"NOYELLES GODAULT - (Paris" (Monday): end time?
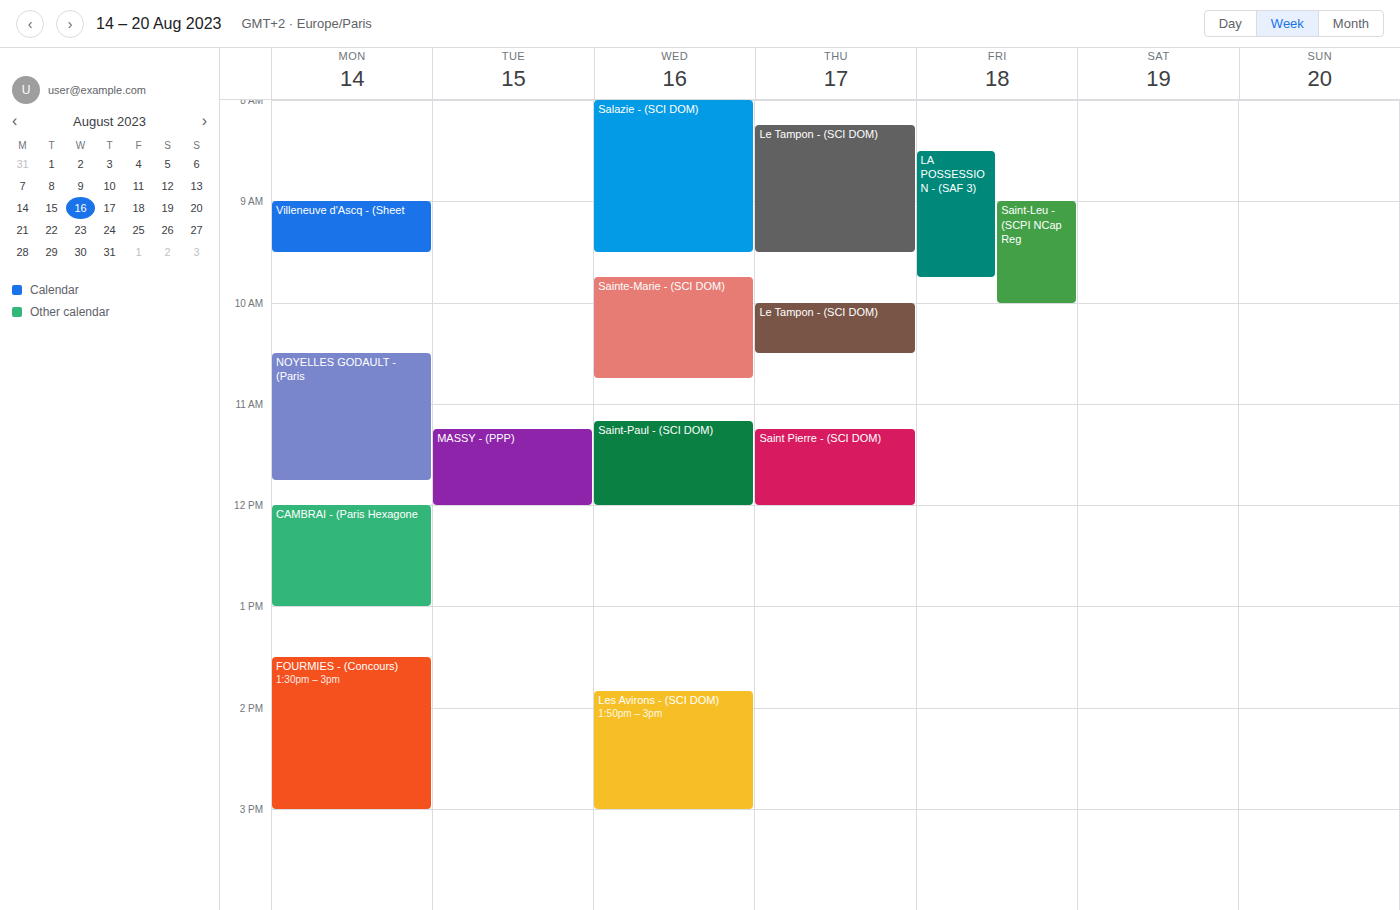
11:45